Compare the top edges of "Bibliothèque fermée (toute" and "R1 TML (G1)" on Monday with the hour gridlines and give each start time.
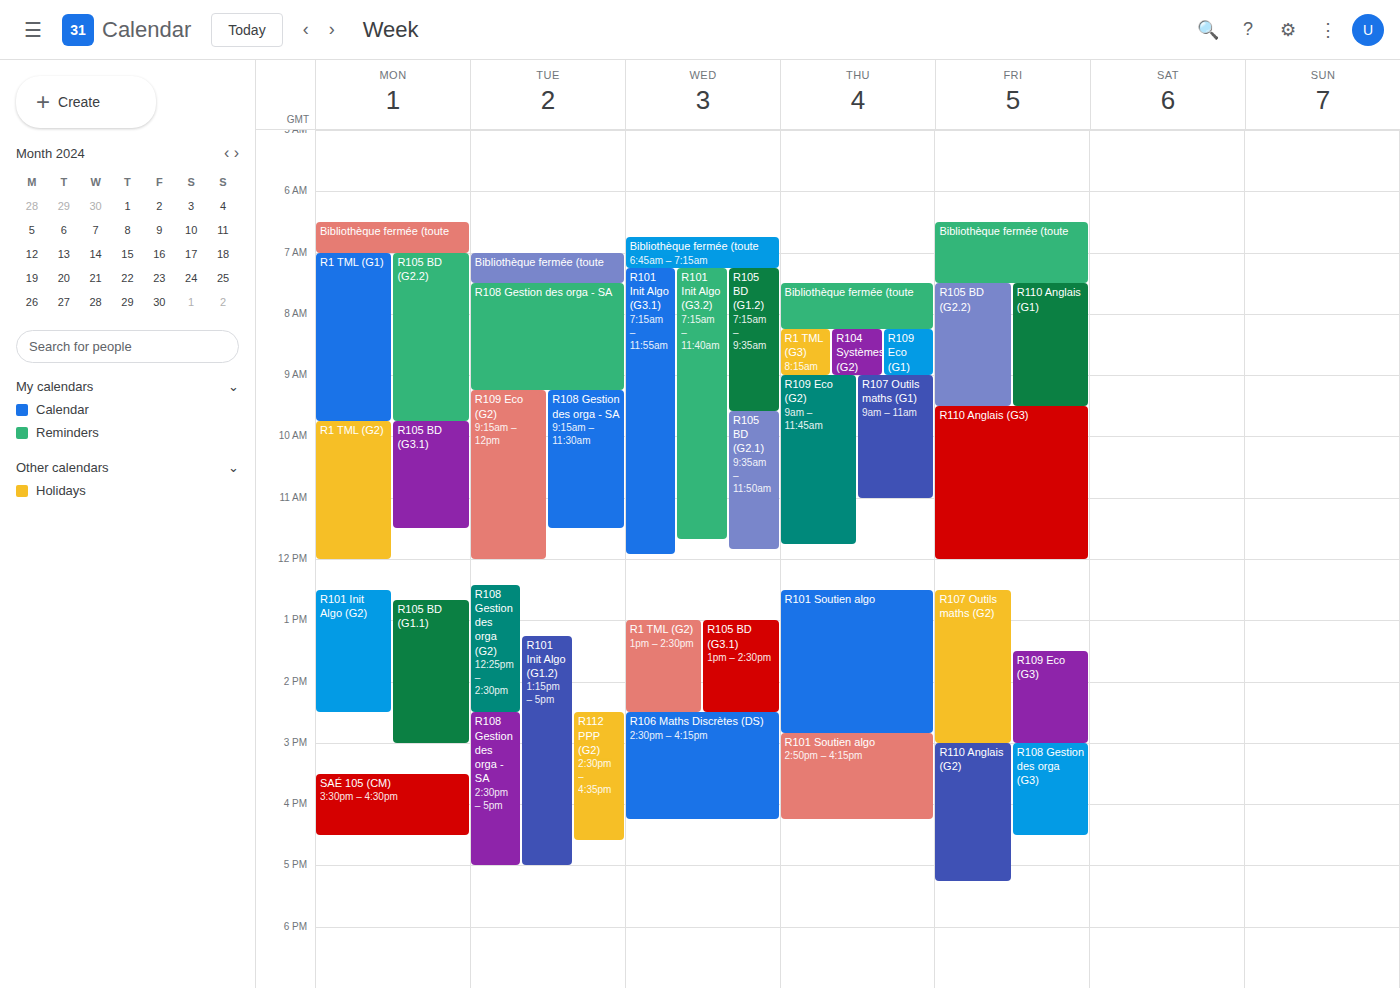
"Bibliothèque fermée (toute": 6:30 AM, halfway between the 6 AM and 7 AM lines. "R1 TML (G1)": 7:00 AM, exactly on the 7 AM line.